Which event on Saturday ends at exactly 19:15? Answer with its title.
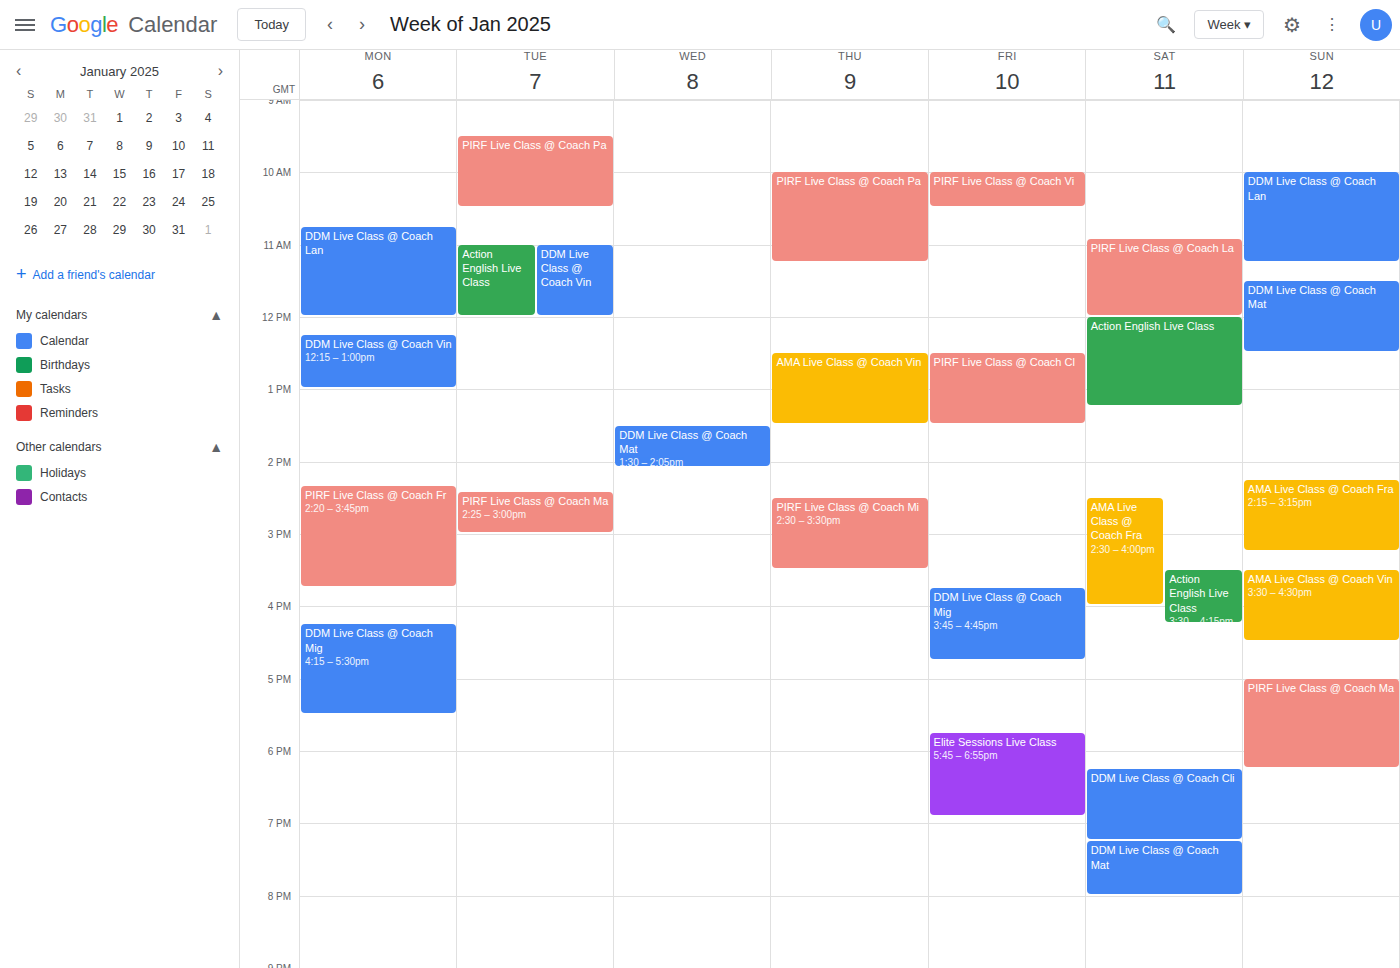
"DDM Live Class @ Coach Cli"